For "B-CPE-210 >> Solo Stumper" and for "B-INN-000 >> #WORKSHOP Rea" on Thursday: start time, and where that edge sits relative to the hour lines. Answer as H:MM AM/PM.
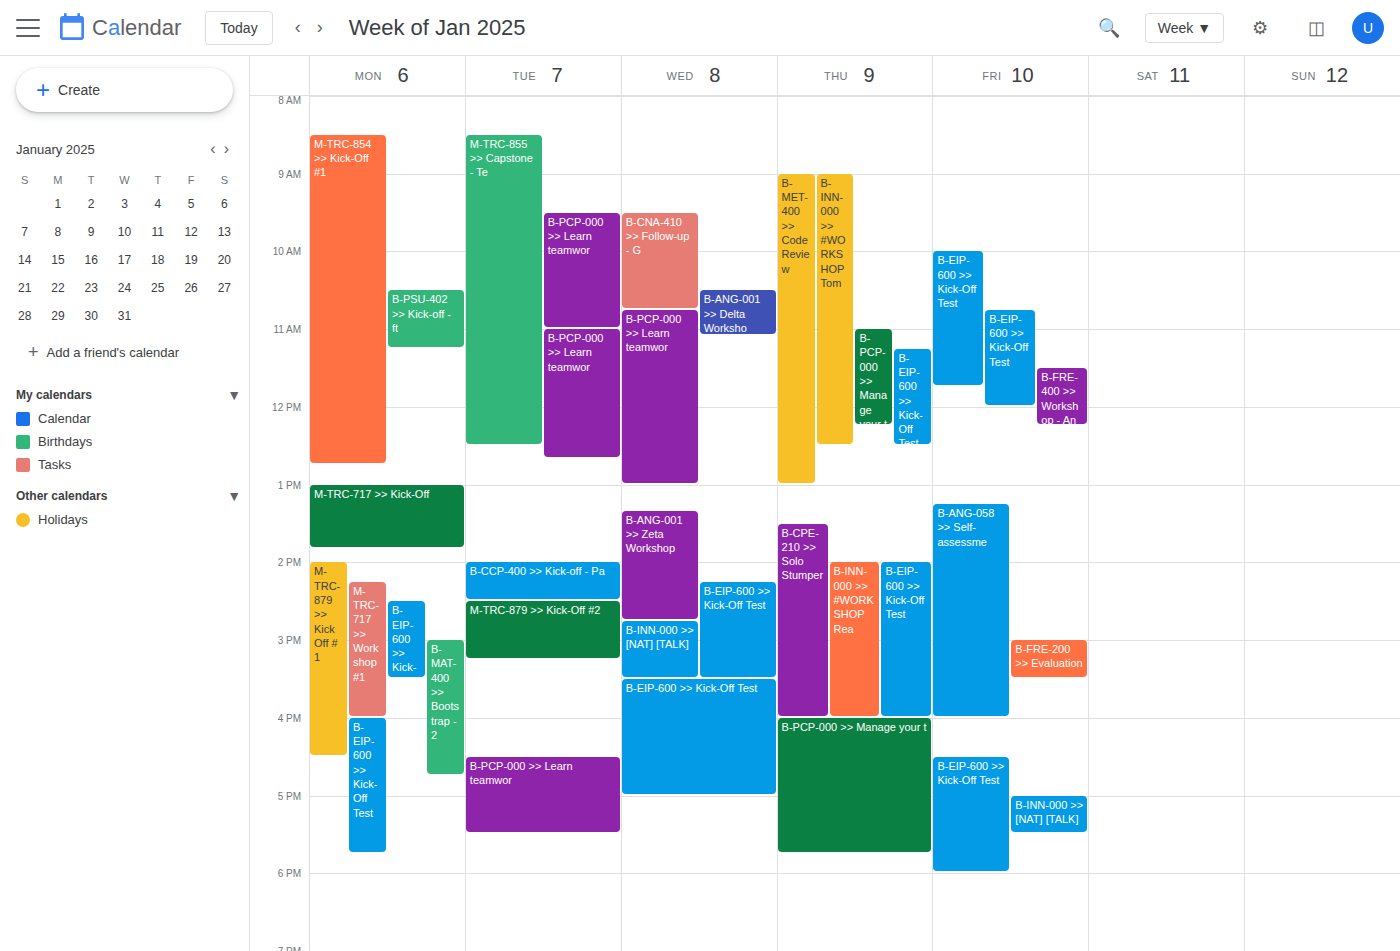
"B-CPE-210 >> Solo Stumper": 1:30 PM, halfway between the 1 PM and 2 PM lines. "B-INN-000 >> #WORKSHOP Rea": 2:00 PM, exactly on the 2 PM line.